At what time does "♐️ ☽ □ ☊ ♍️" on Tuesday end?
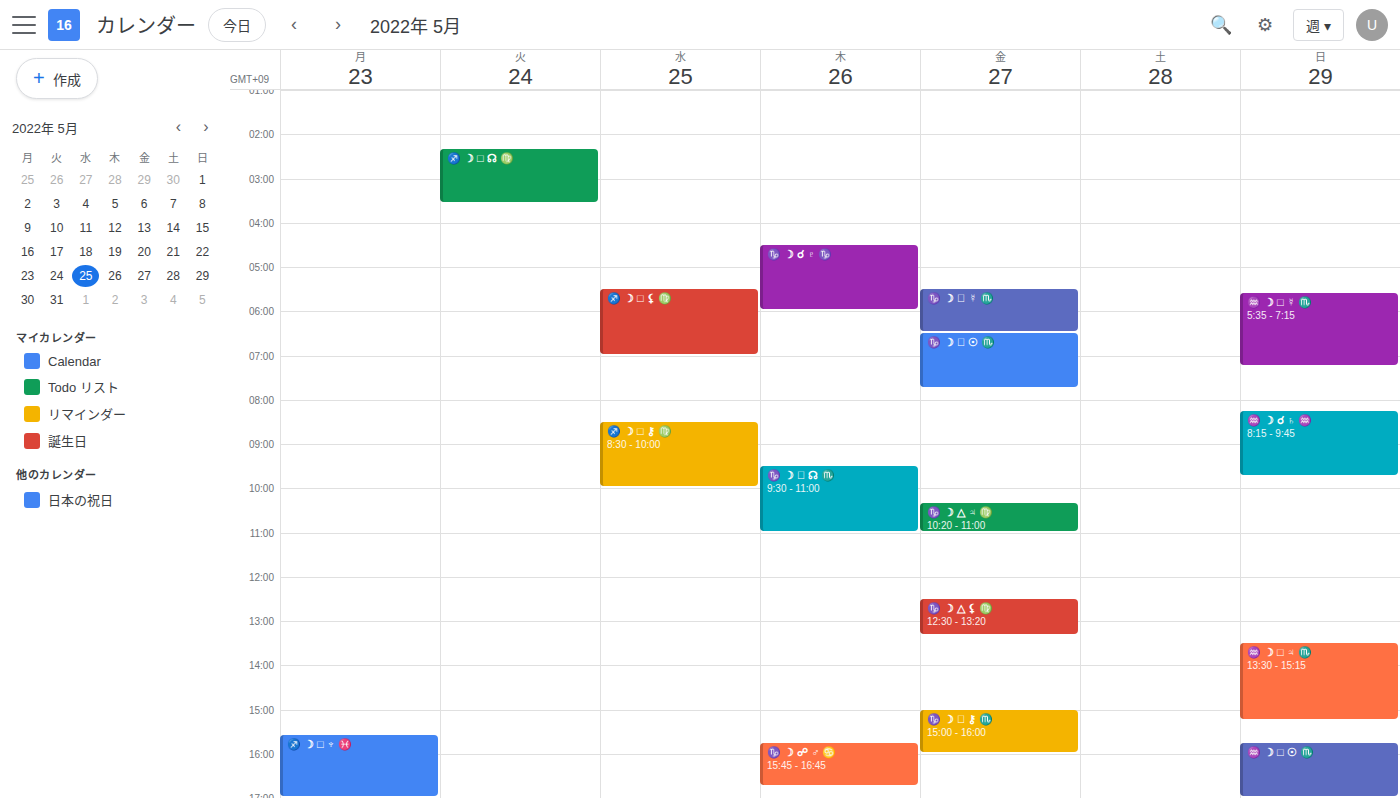
3:35 AM